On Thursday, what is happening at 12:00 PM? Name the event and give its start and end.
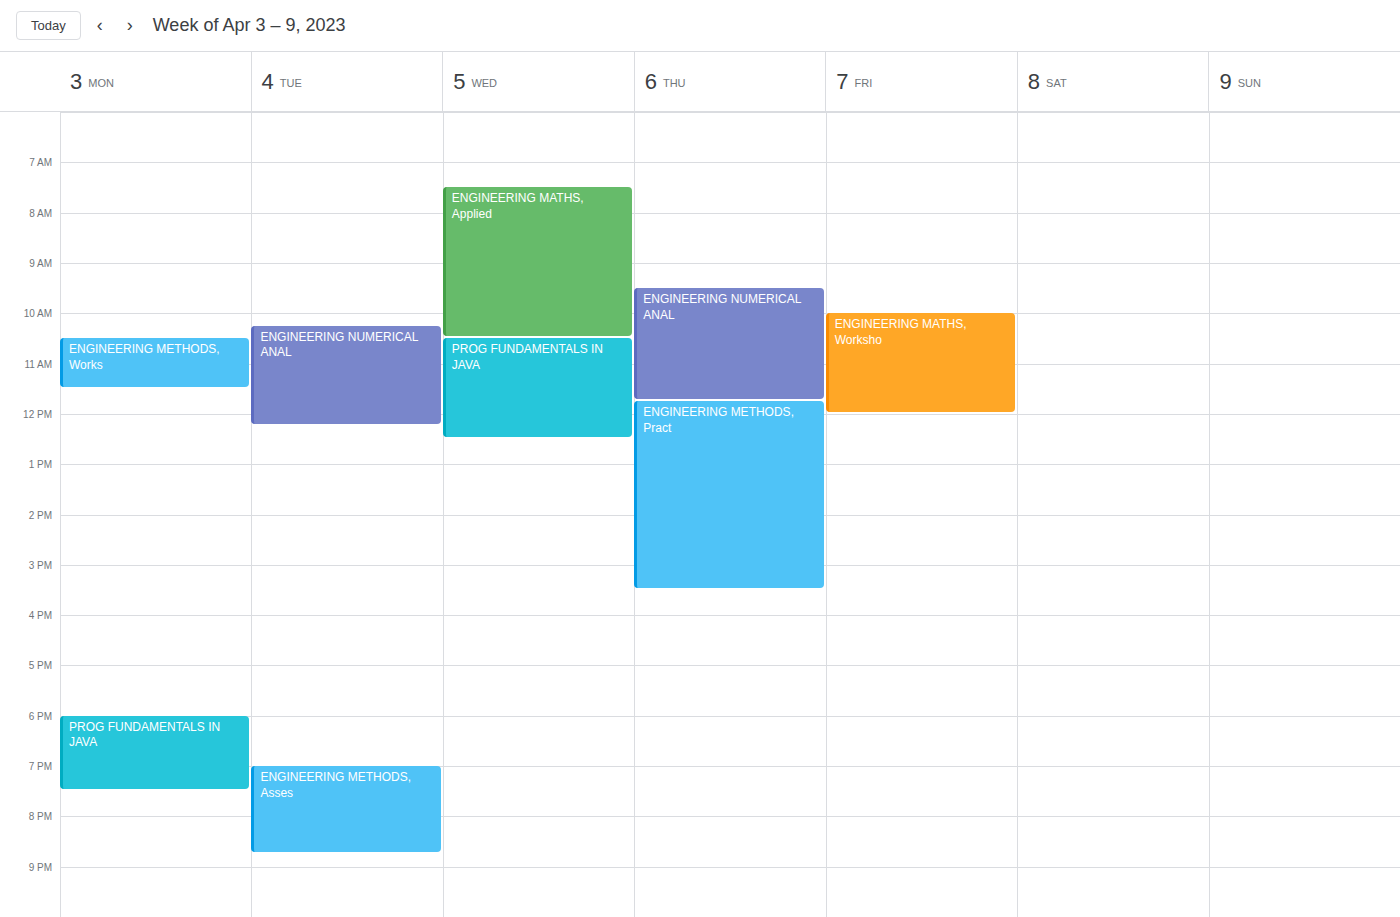
"ENGINEERING METHODS, Pract", 11:45 AM to 3:30 PM